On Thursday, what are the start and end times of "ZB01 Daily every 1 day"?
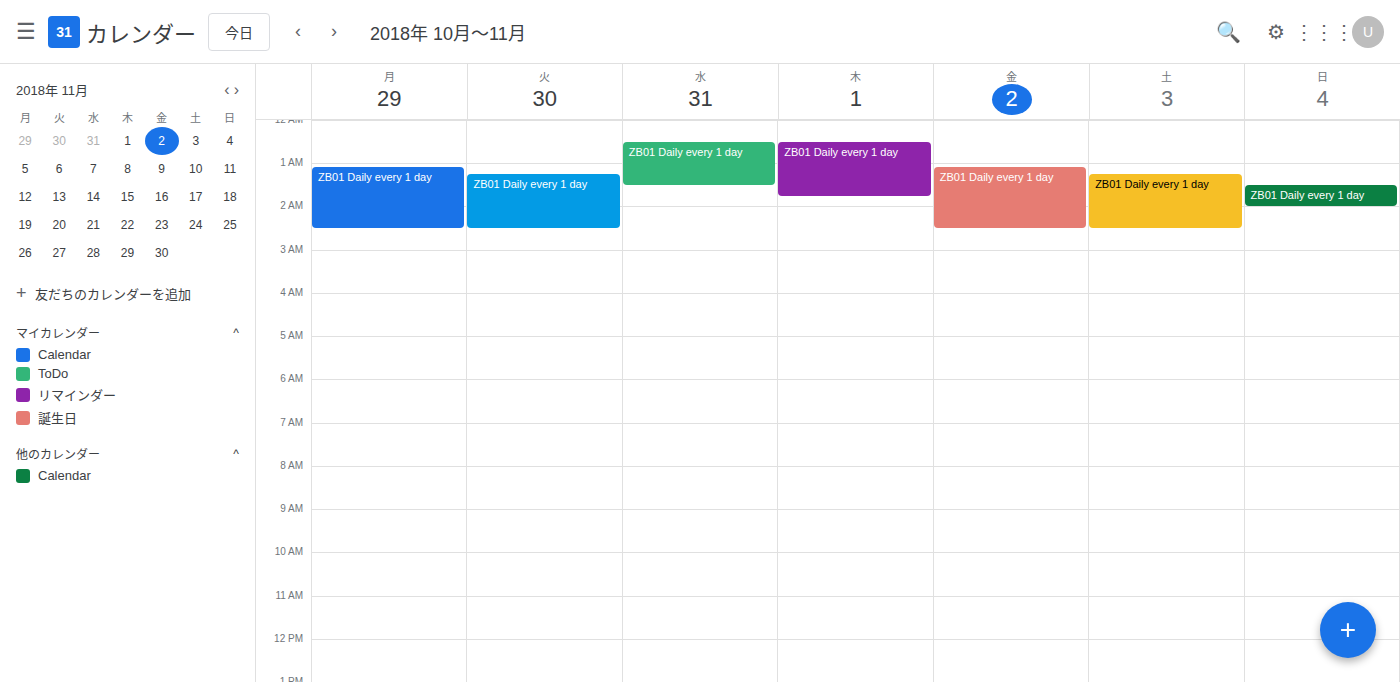
00:30 to 01:45